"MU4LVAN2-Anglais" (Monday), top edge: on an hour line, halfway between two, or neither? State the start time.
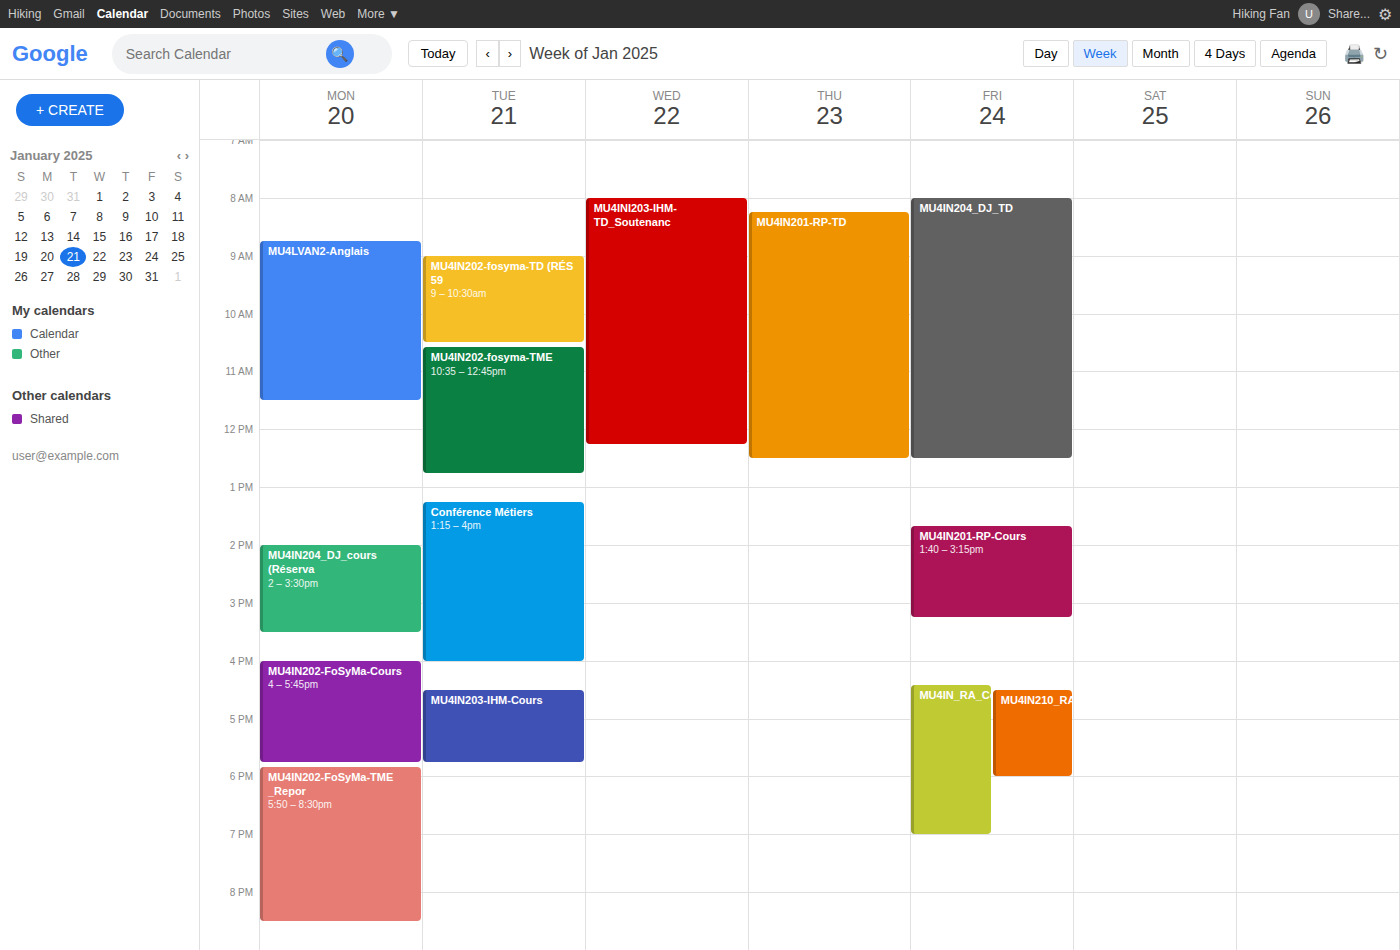
8:45 AM -- neither: three quarters of the way from the 8 AM line to the 9 AM line.